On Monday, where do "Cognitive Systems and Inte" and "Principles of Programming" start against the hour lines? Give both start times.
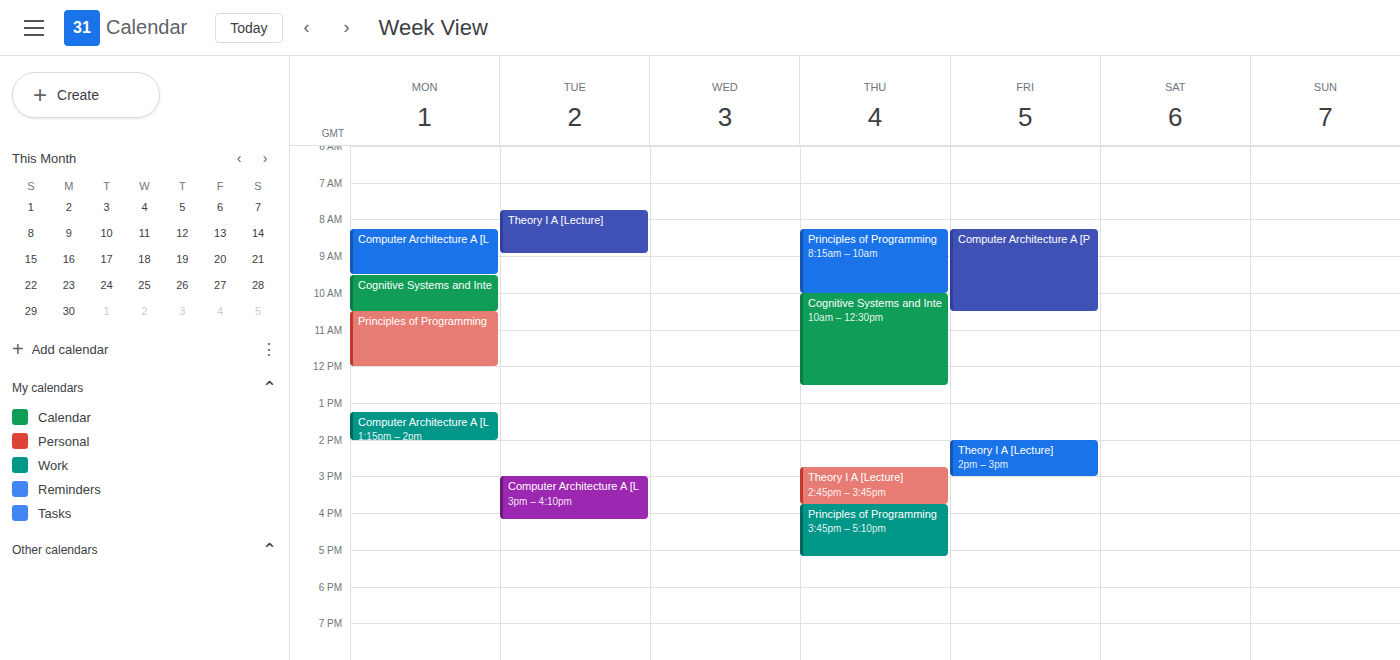
"Cognitive Systems and Inte": 9:30 AM, halfway between the 9 AM and 10 AM lines. "Principles of Programming": 10:30 AM, halfway between the 10 AM and 11 AM lines.